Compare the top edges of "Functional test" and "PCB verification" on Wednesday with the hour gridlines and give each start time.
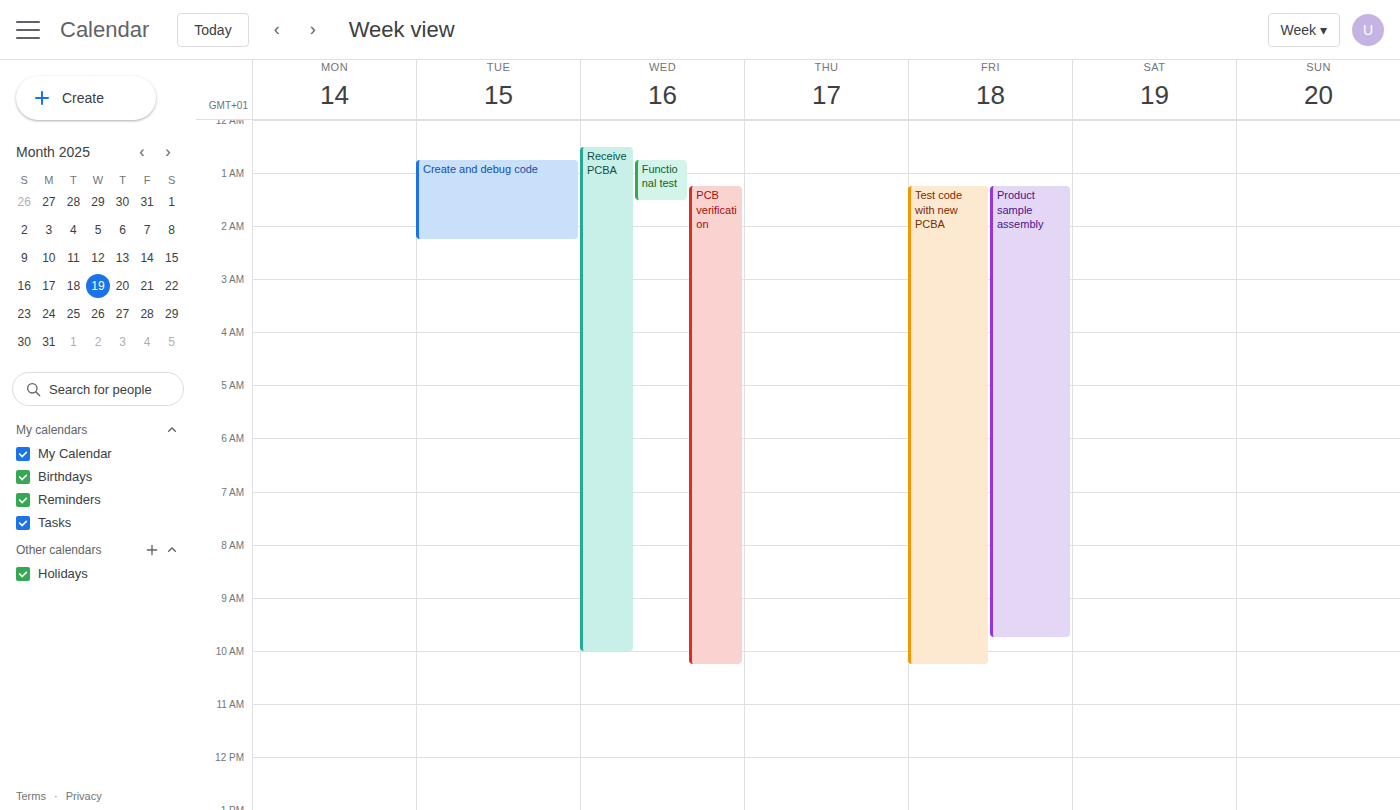
"Functional test": 12:45 AM, neither: three quarters of the way from the 12 AM line to the 1 AM line. "PCB verification": 1:15 AM, neither: a quarter of the way from the 1 AM line to the 2 AM line.